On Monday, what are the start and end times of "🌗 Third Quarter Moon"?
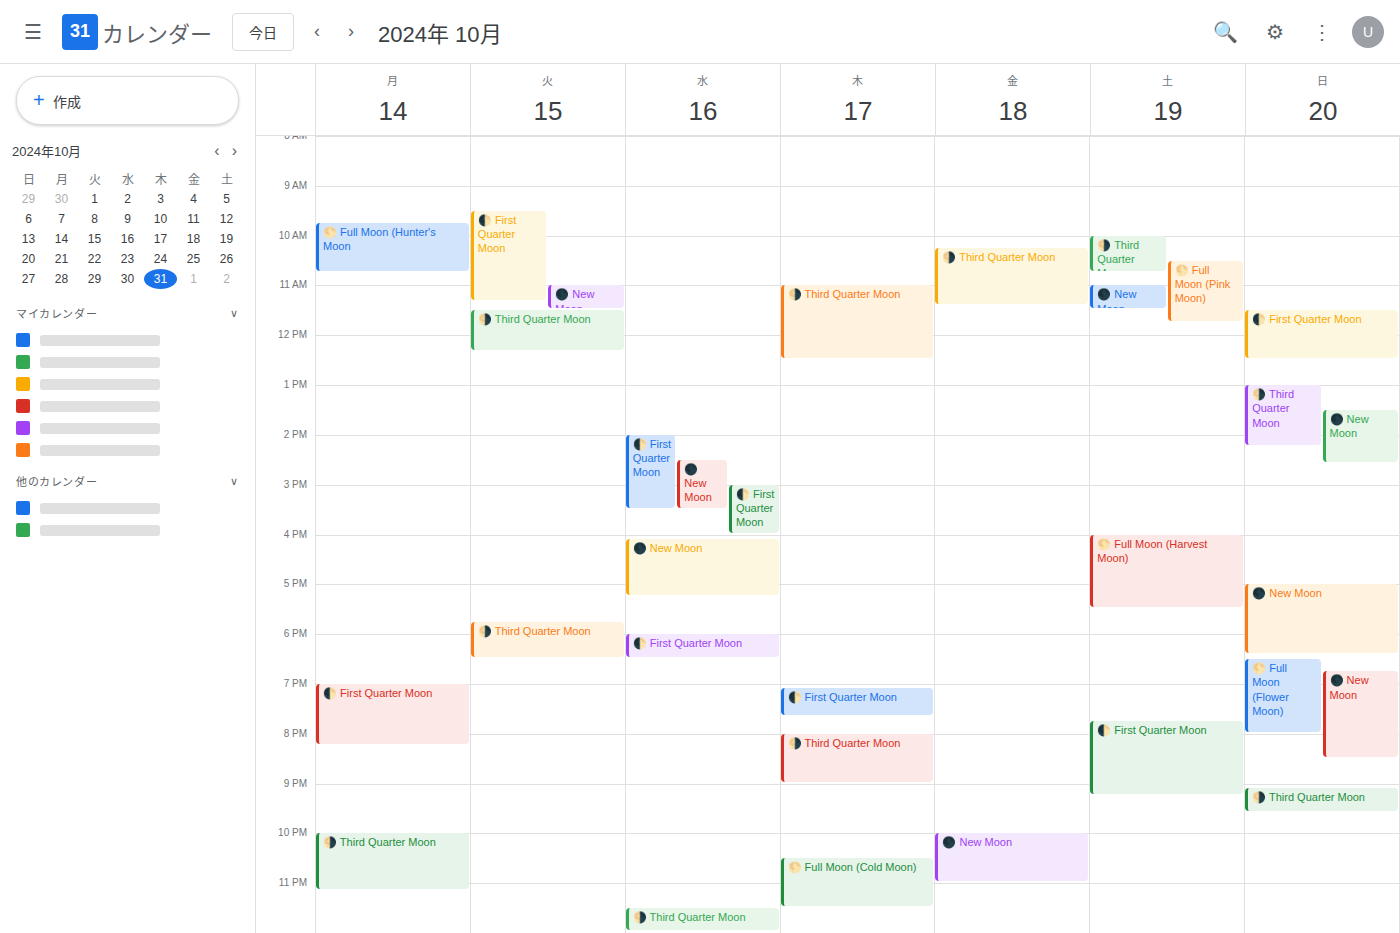
10:00 PM to 11:10 PM